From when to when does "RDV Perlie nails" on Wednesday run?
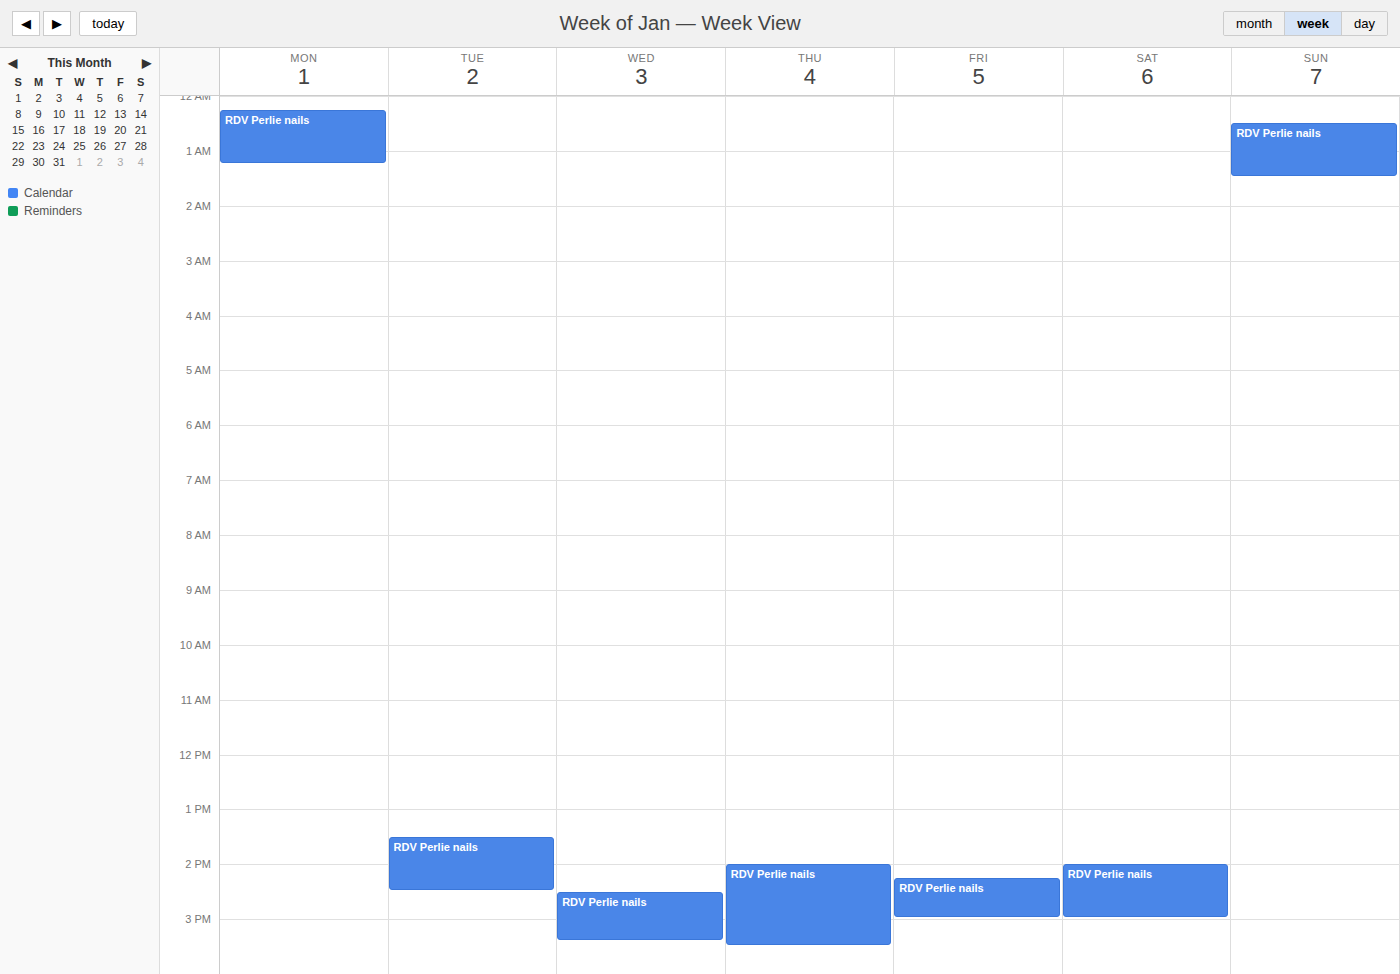
2:30 PM to 3:25 PM